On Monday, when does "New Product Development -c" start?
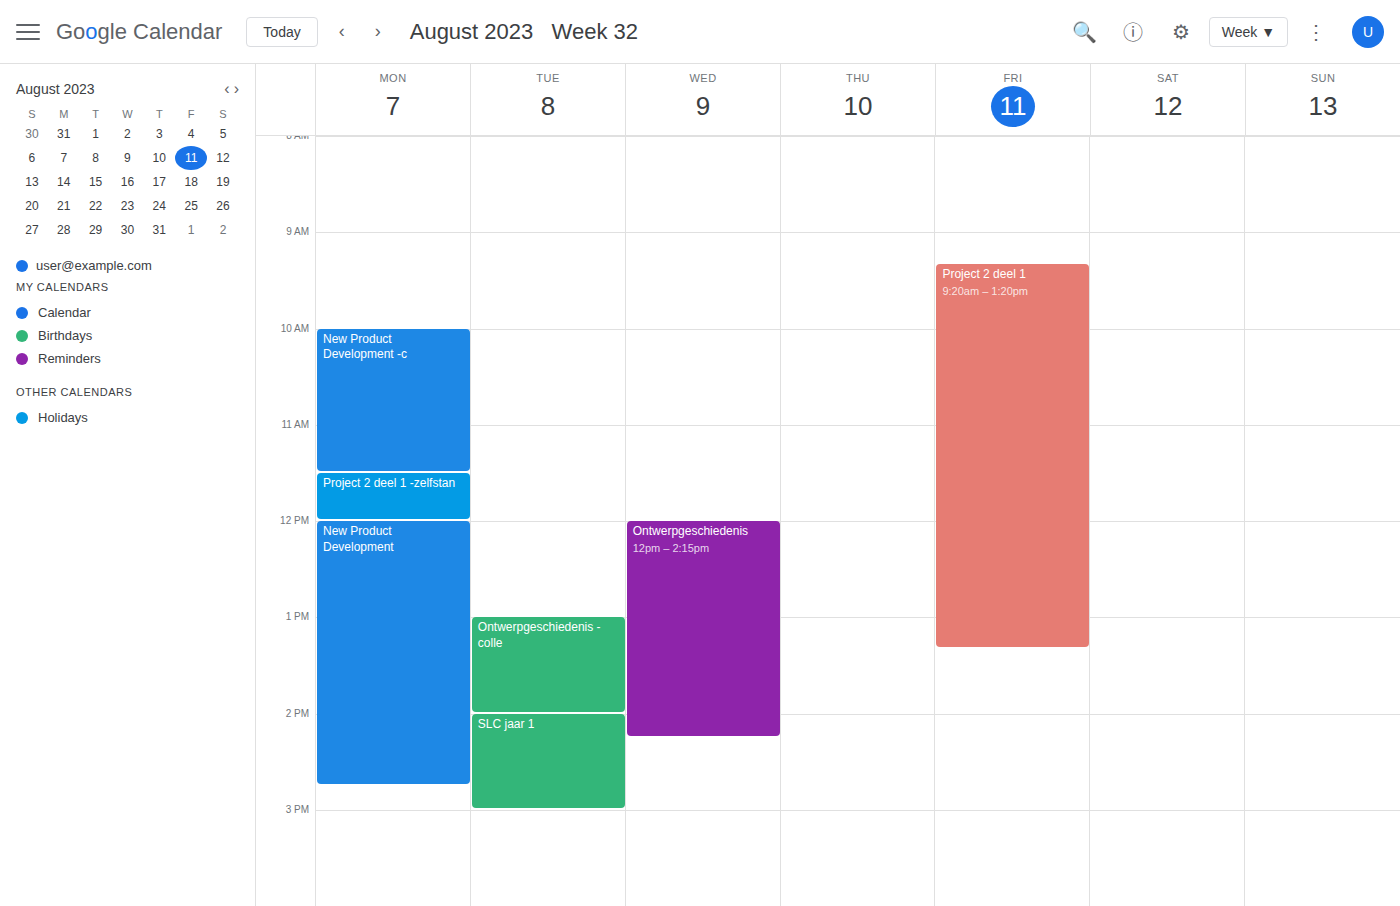
10:00 AM